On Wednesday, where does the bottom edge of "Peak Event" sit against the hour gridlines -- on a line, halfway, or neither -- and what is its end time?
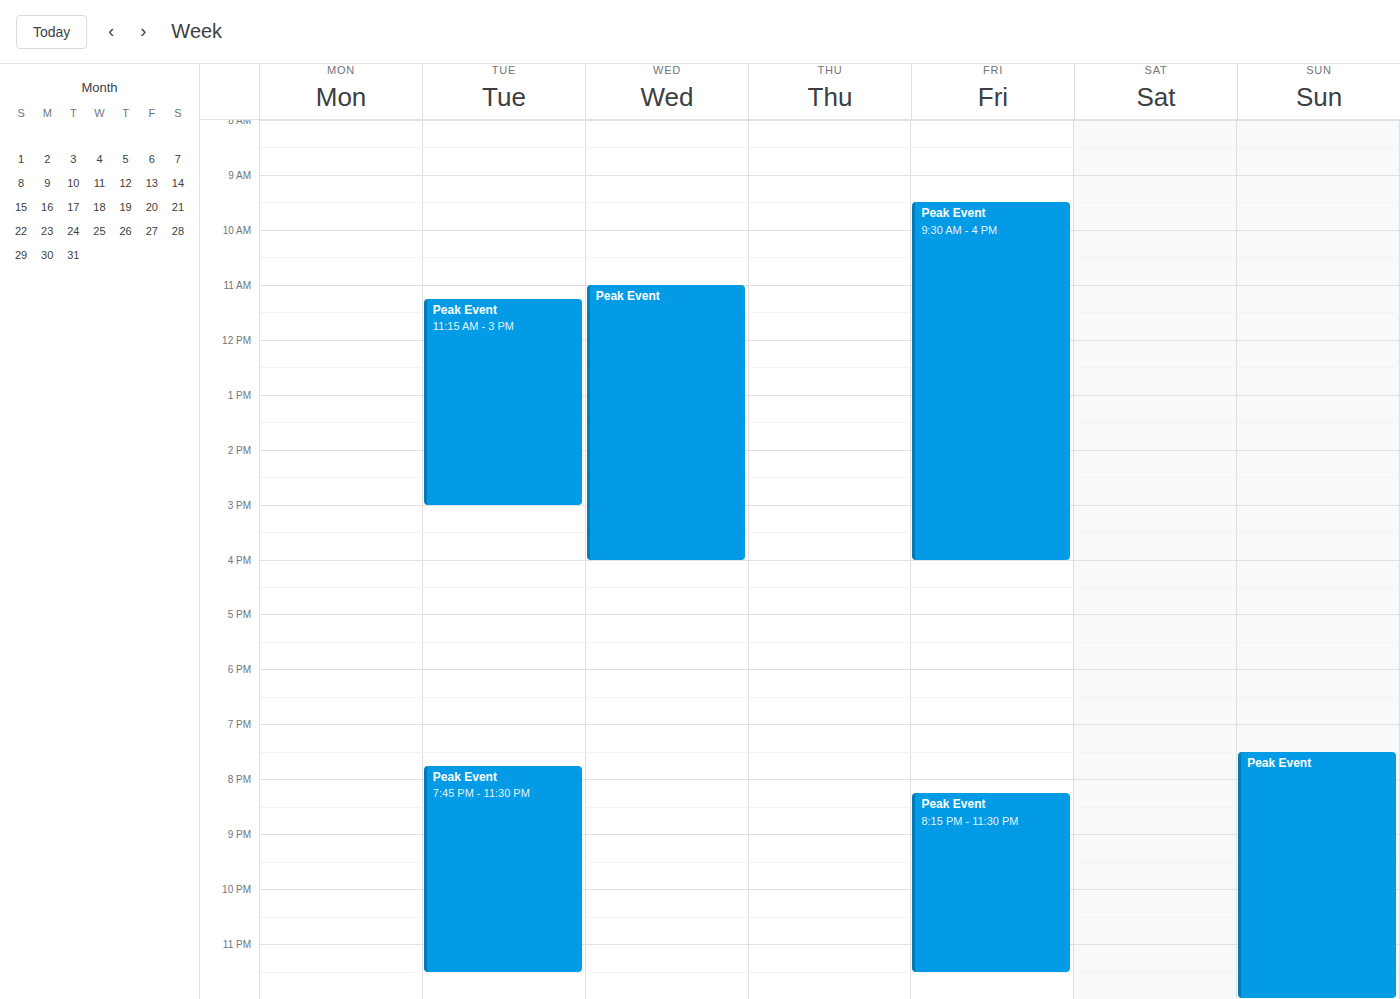
4:00 PM -- exactly on the 4 PM line.